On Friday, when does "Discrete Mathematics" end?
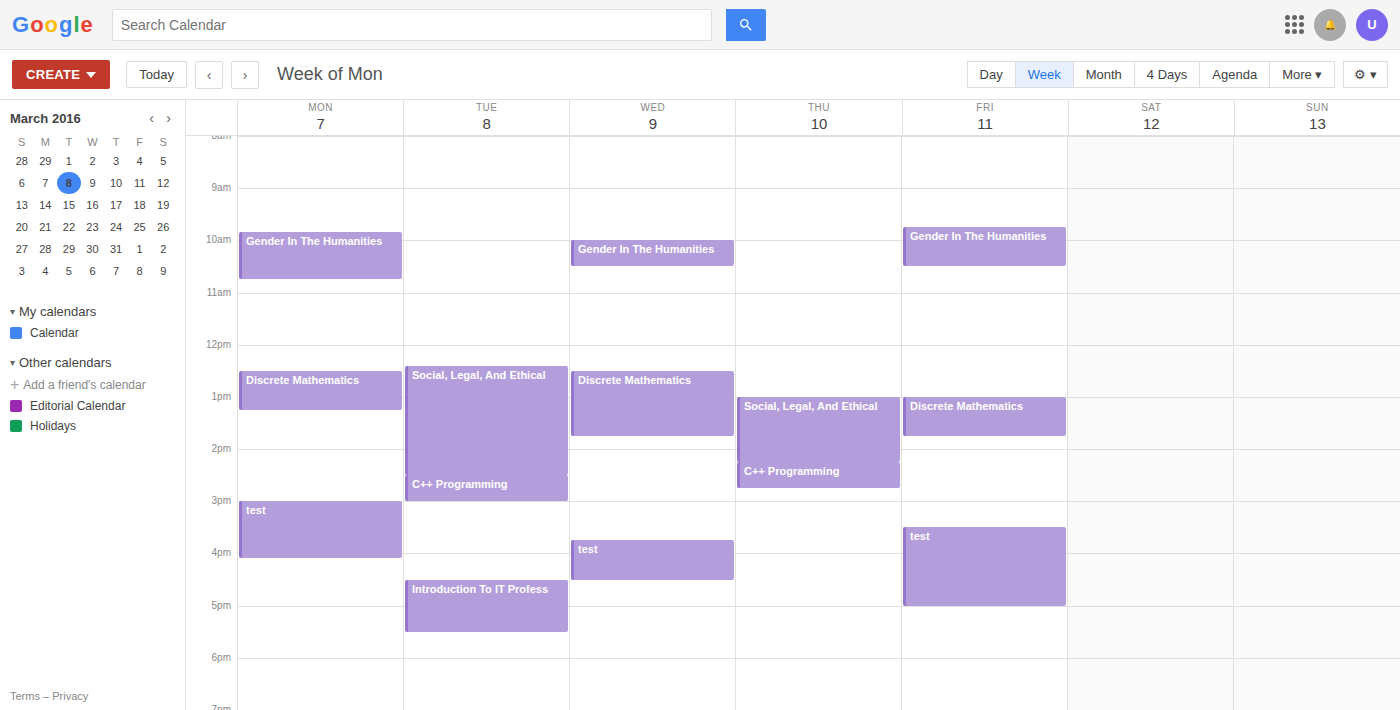
1:45 PM